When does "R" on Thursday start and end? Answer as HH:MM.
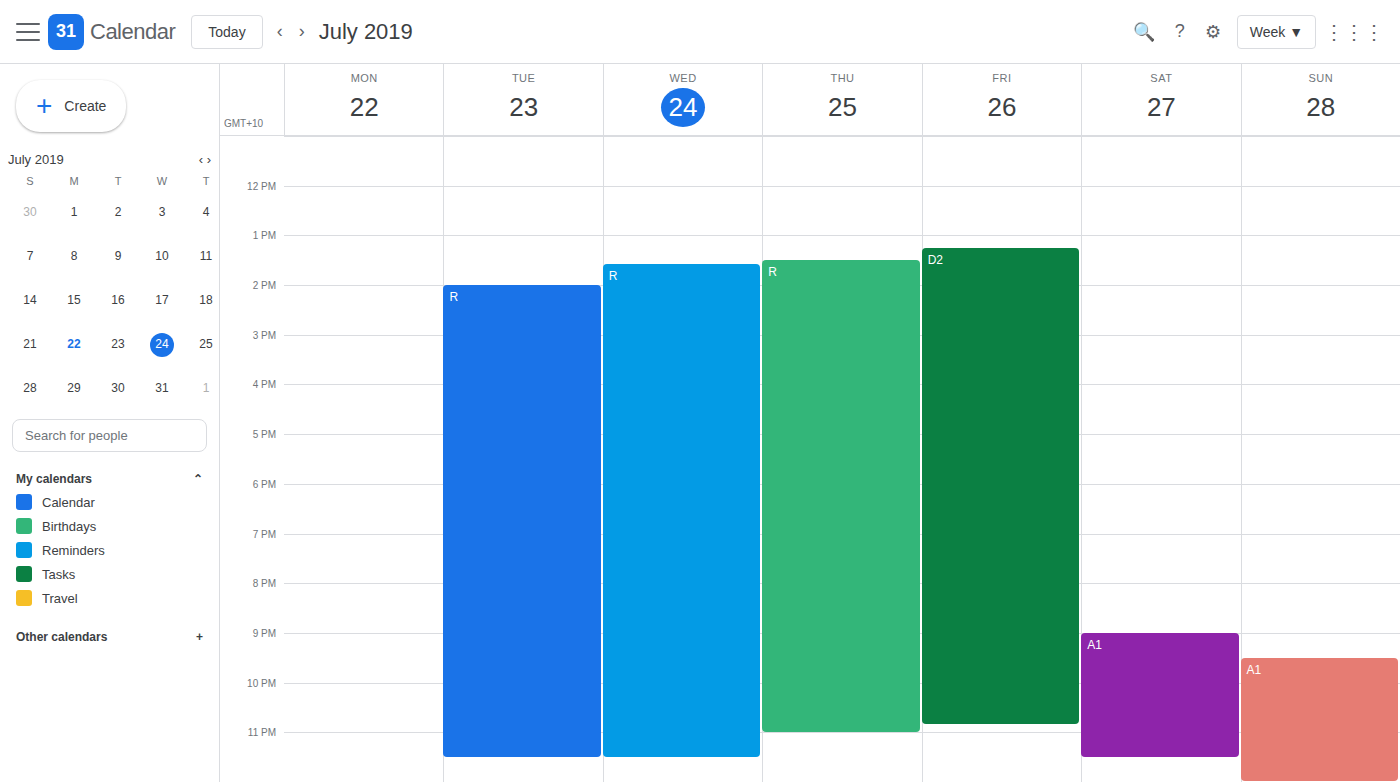
13:30 to 23:00